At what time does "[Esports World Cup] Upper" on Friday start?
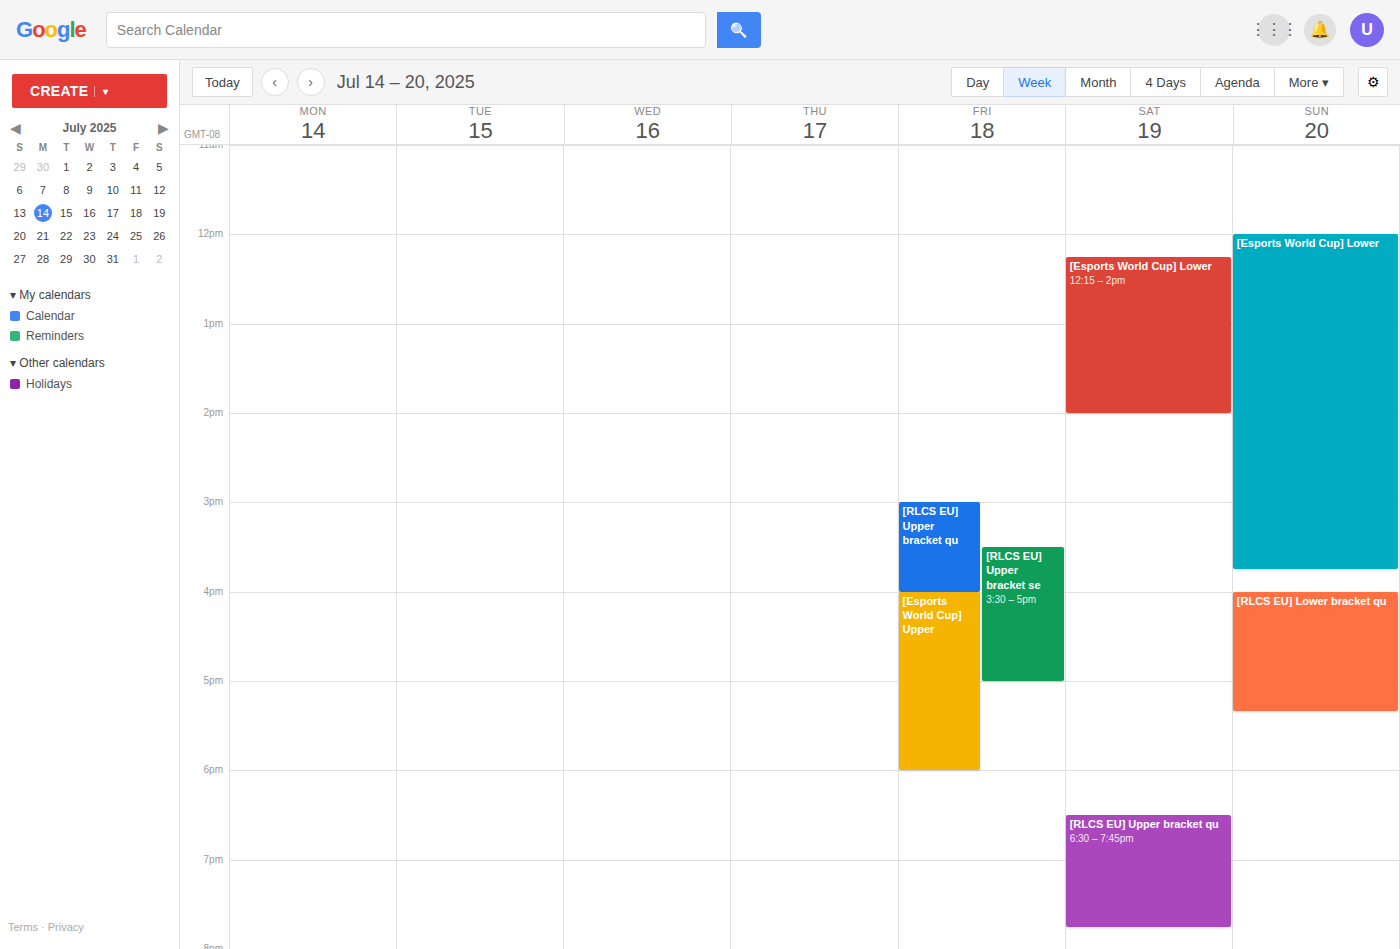
4:00 PM